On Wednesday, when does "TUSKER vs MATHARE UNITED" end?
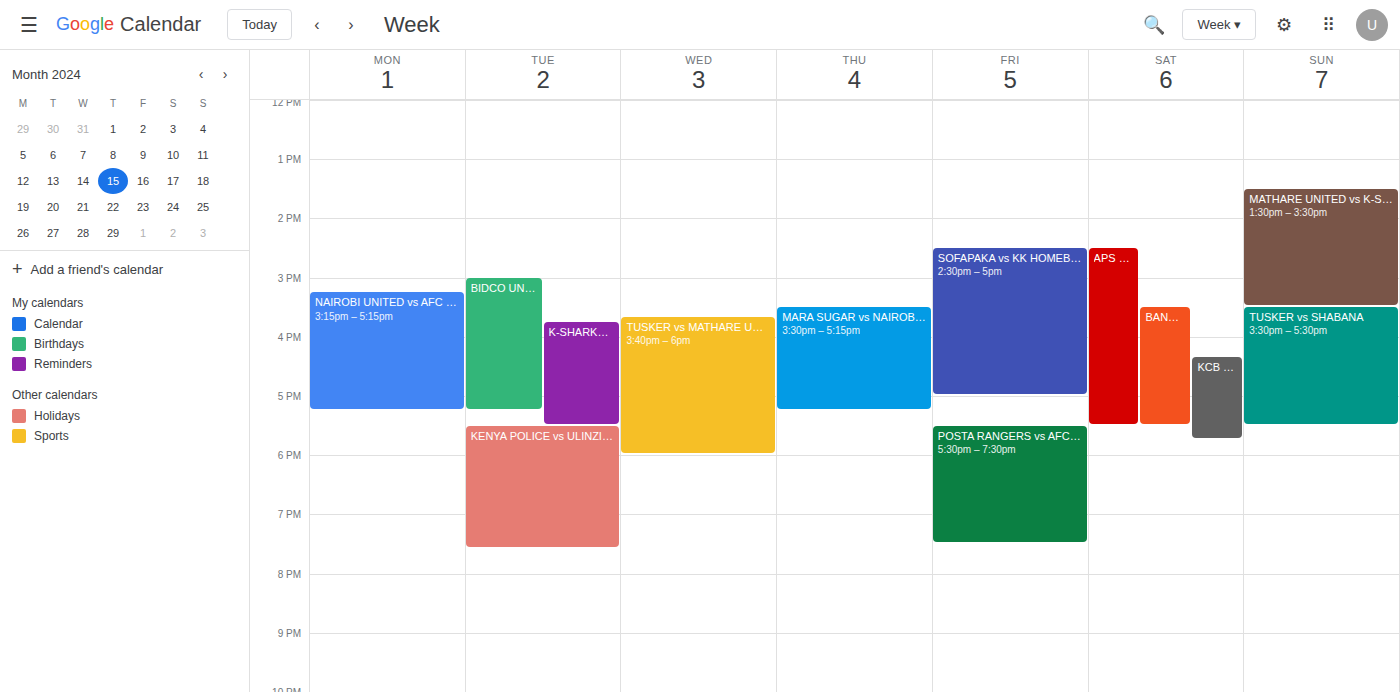
6:00 PM